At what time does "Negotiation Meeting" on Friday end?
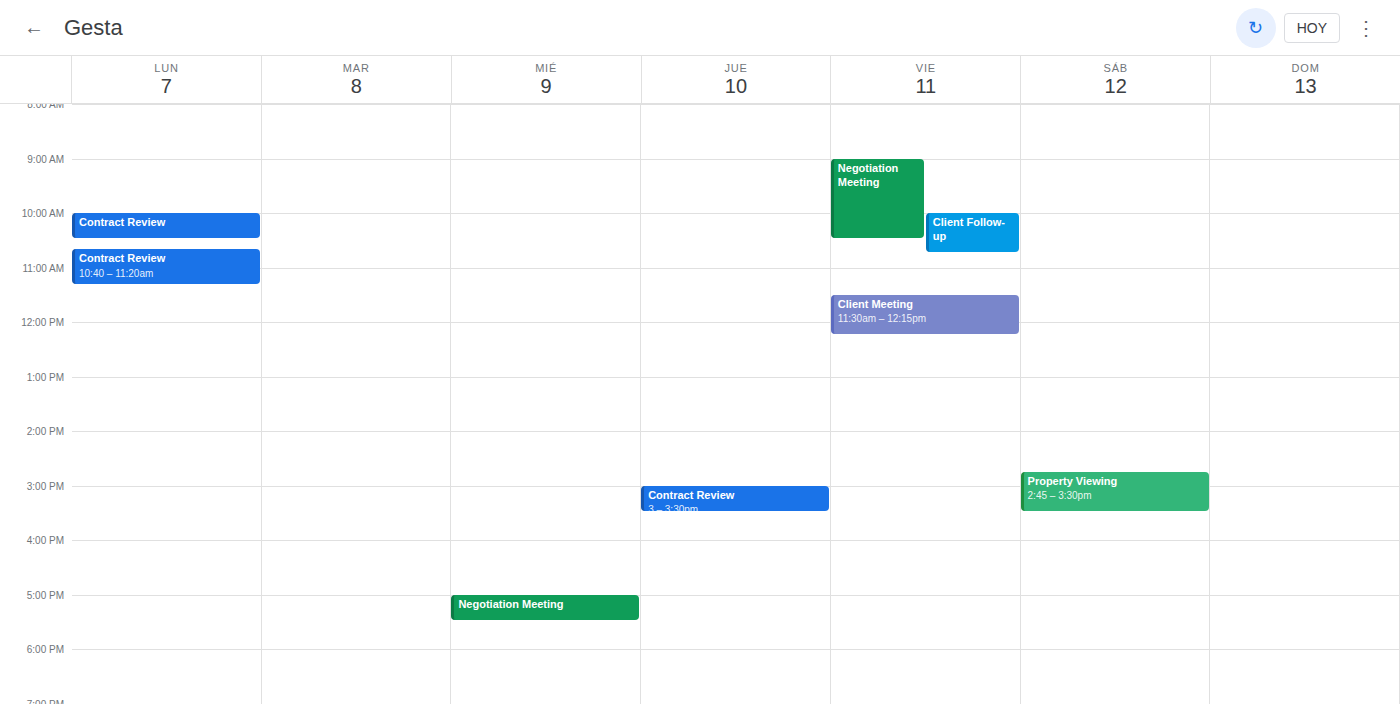
10:30 AM